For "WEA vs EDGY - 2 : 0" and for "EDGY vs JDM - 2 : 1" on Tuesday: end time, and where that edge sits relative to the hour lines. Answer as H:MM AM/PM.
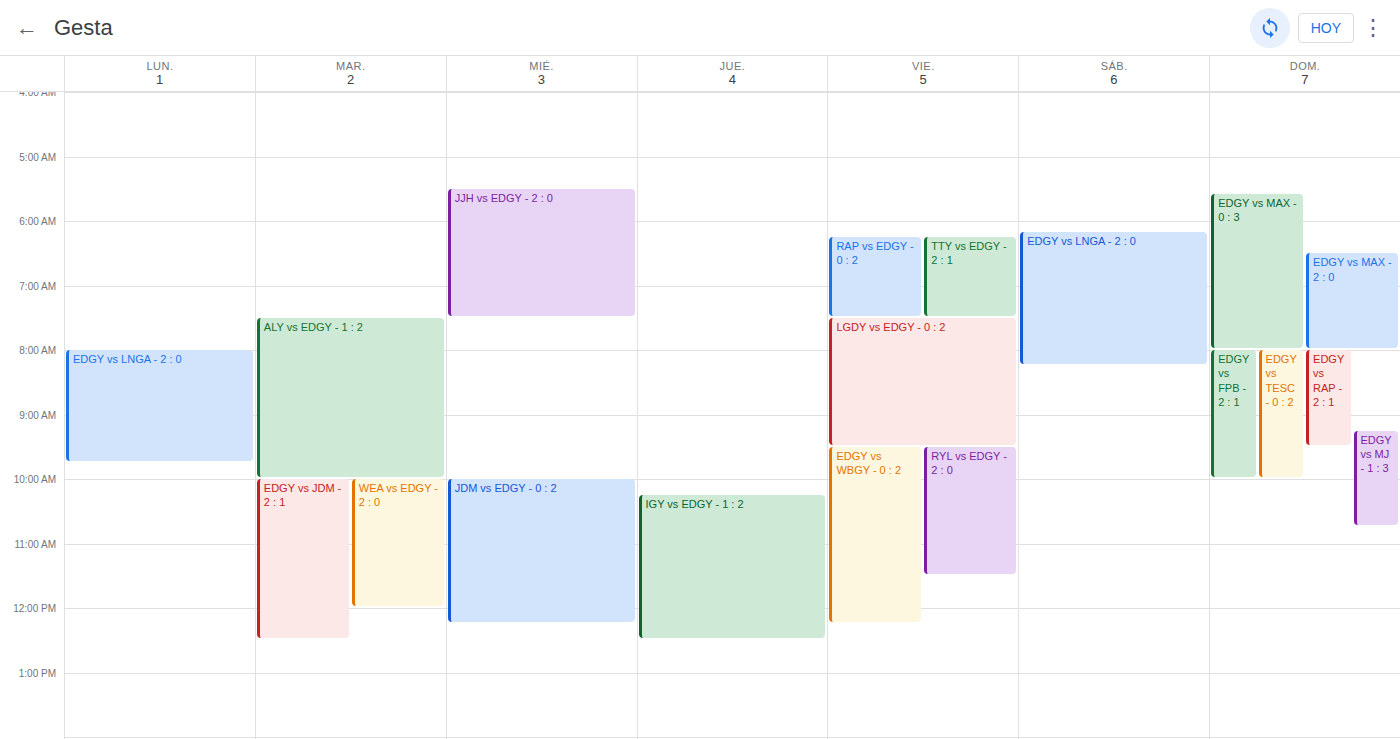
"WEA vs EDGY - 2 : 0": 12:00 PM, exactly on the 12 PM line. "EDGY vs JDM - 2 : 1": 12:30 PM, halfway between the 12 PM and 1 PM lines.